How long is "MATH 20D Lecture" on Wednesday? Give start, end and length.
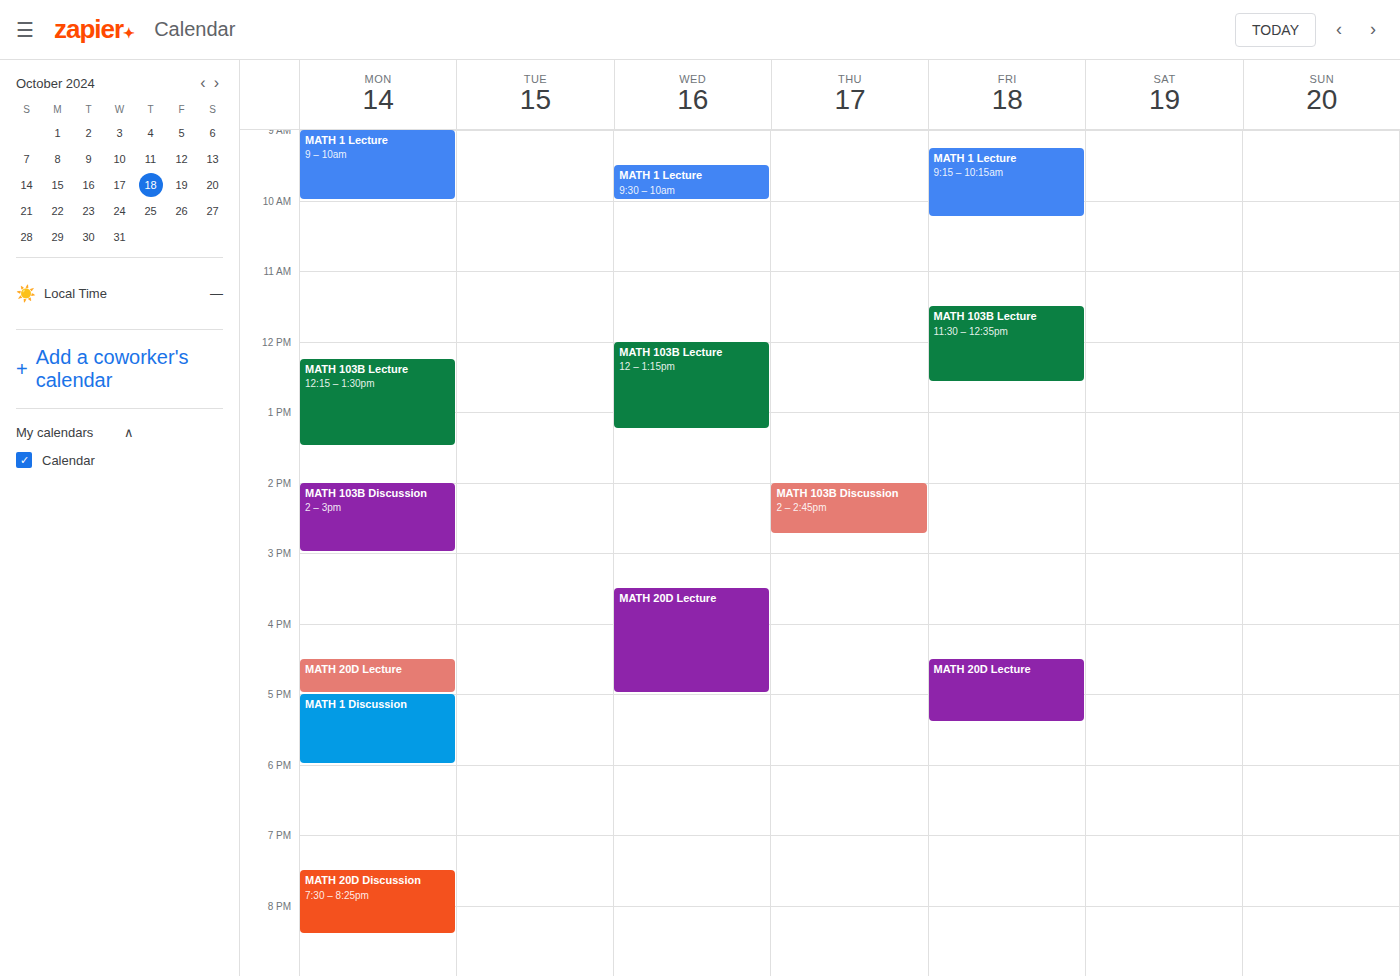
3:30 PM to 5:00 PM, 1 hour 30 minutes